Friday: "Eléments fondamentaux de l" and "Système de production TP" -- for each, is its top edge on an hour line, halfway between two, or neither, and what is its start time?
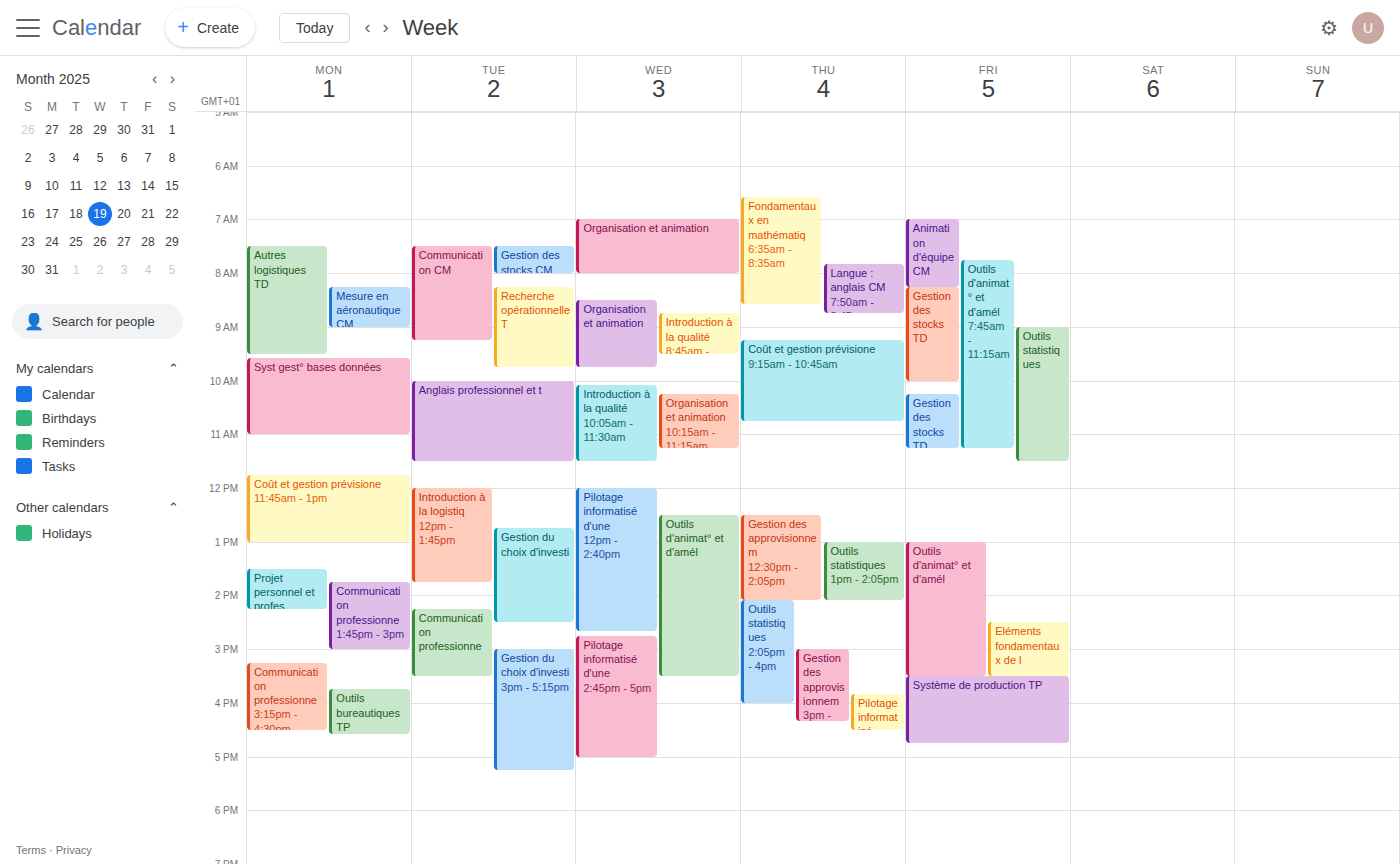
"Eléments fondamentaux de l": 2:30 PM, halfway between the 2 PM and 3 PM lines. "Système de production TP": 3:30 PM, halfway between the 3 PM and 4 PM lines.